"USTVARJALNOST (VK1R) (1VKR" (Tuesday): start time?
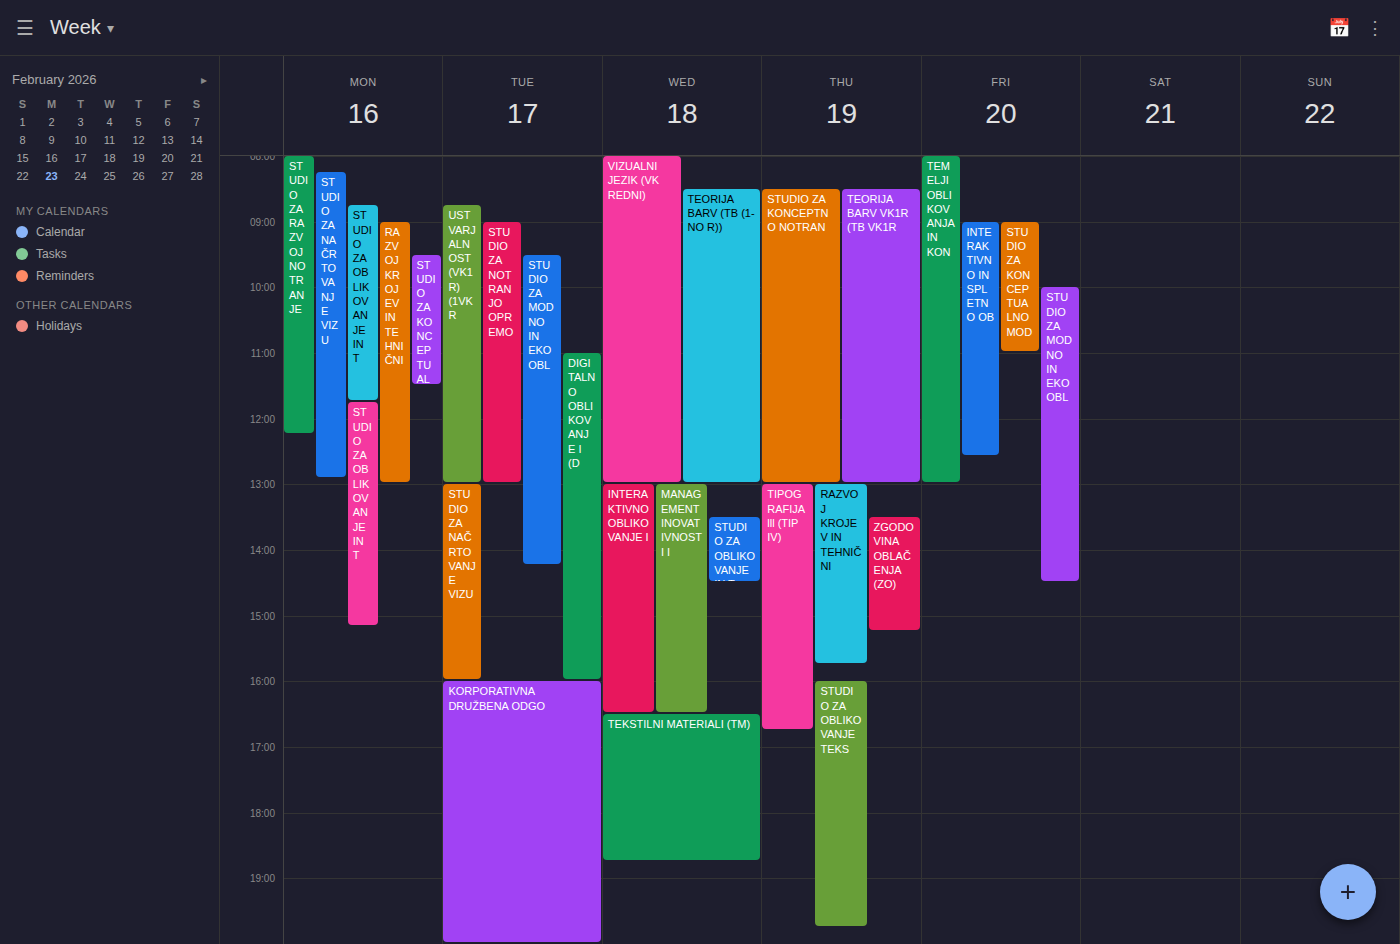
8:45 AM